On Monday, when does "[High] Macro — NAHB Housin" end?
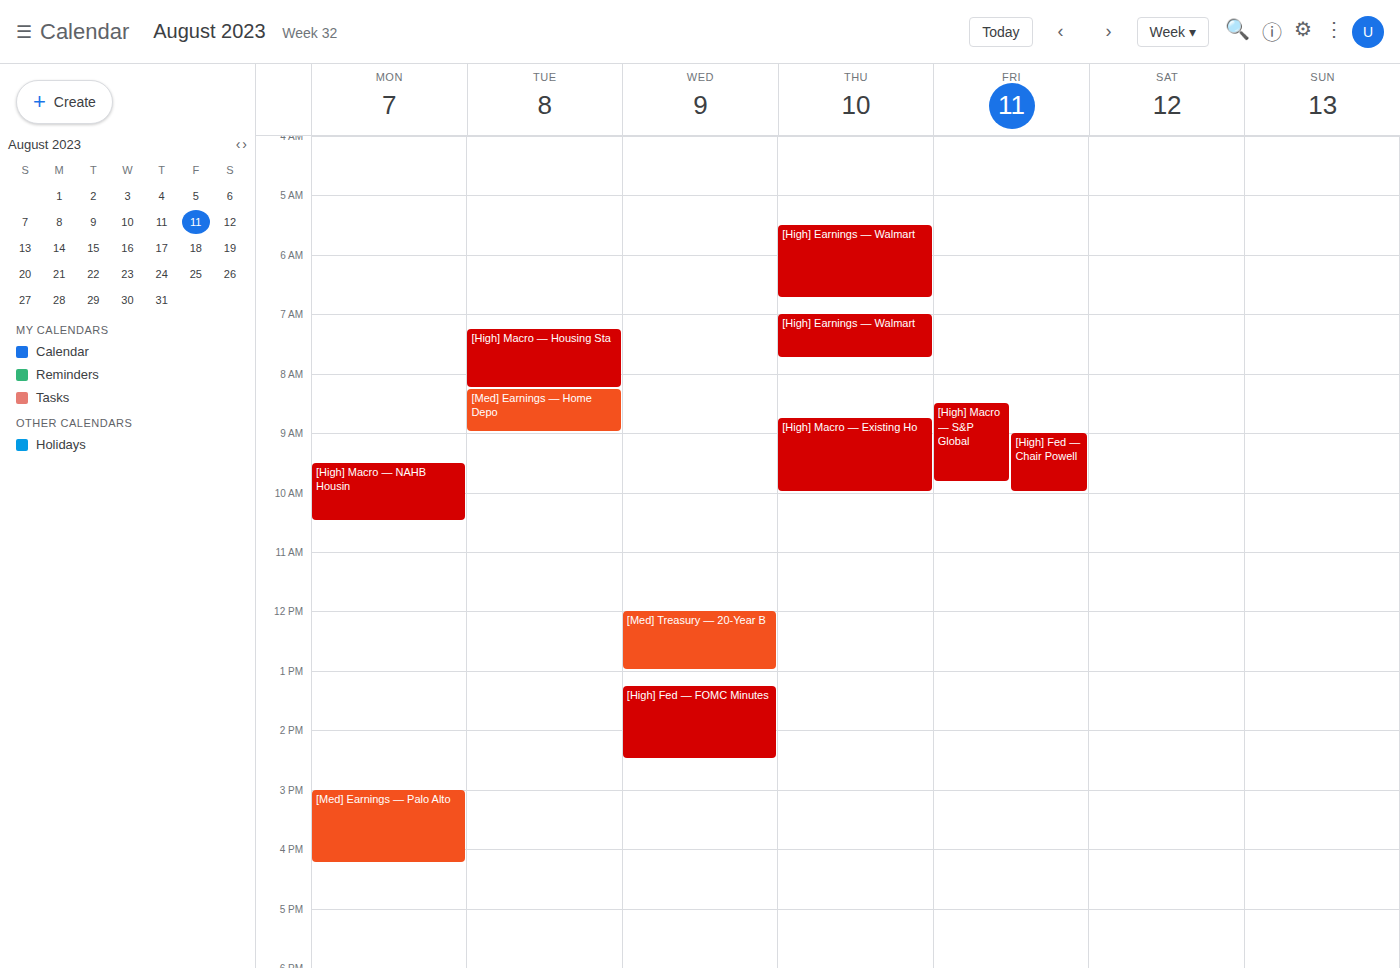
10:30 AM